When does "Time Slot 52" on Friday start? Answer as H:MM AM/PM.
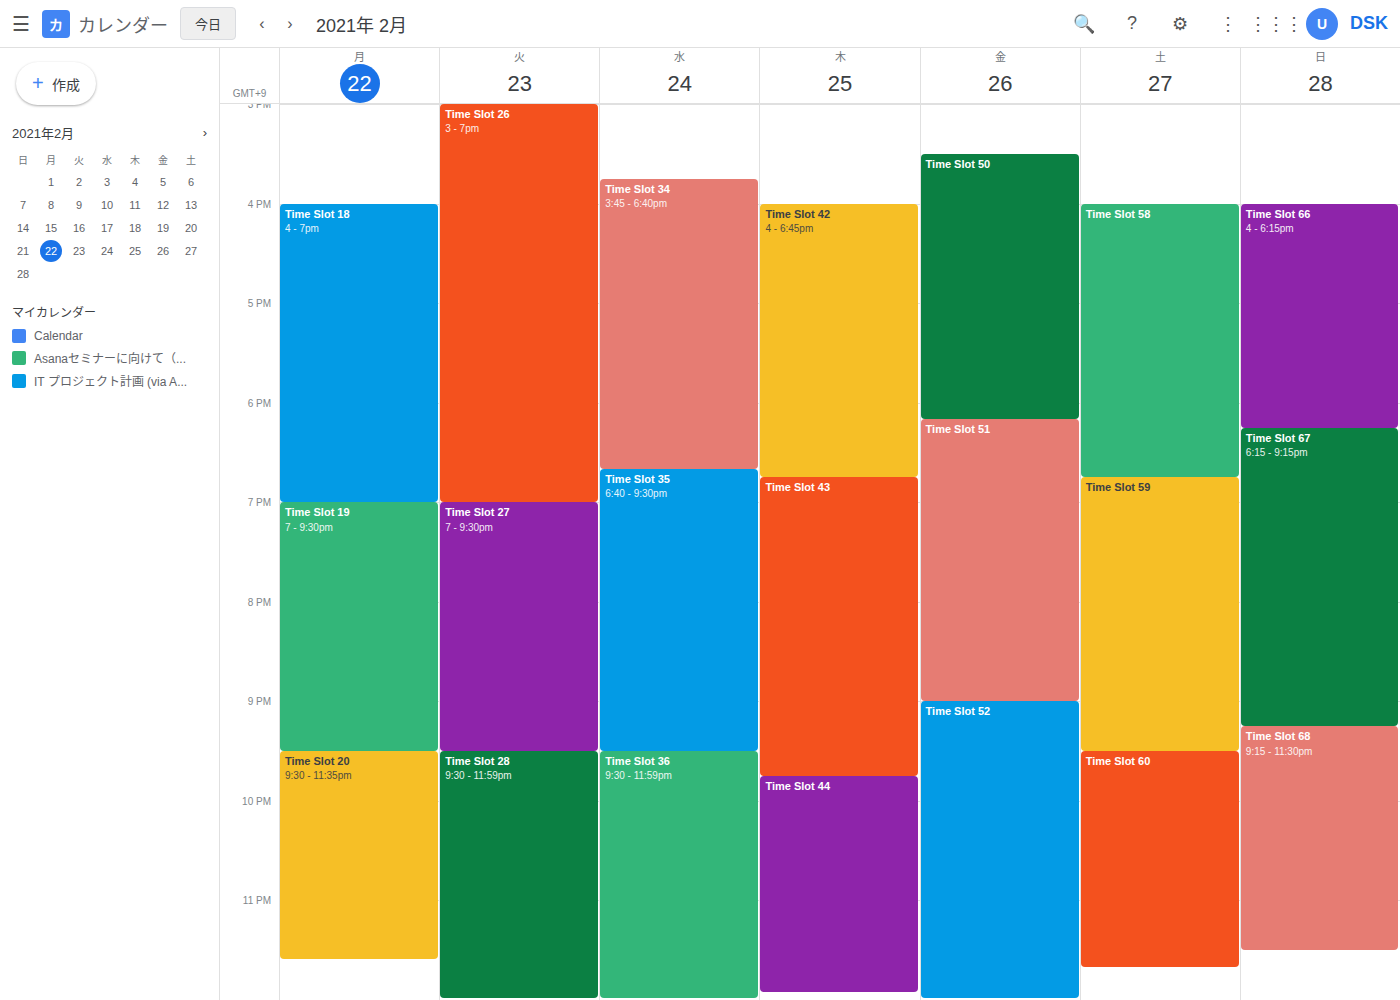
9:00 PM